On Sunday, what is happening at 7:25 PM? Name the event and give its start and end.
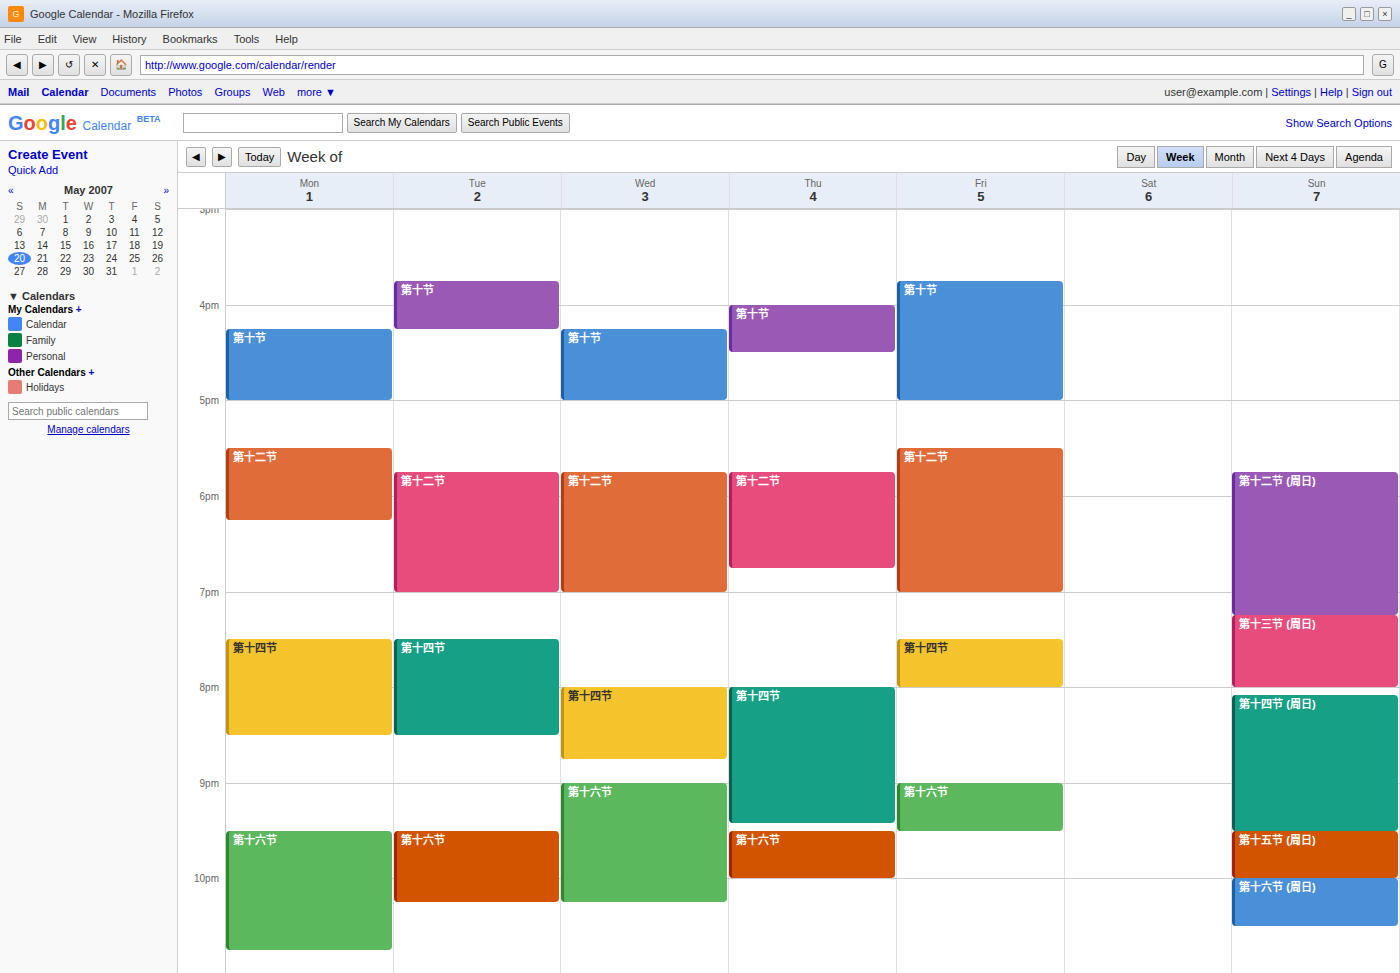
"第十三节 (周日)", 7:15 PM to 8:00 PM